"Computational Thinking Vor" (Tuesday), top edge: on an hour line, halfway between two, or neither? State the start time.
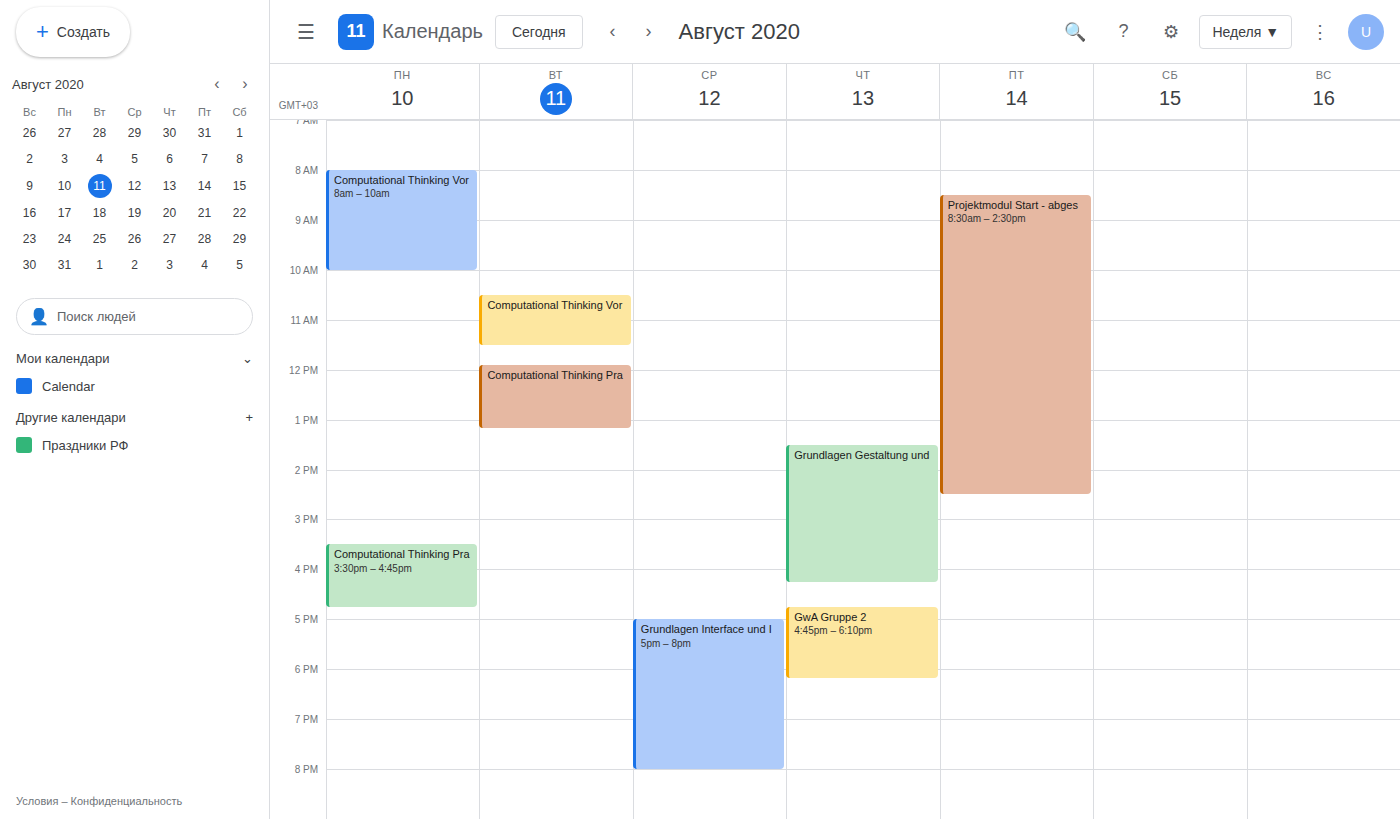
10:30 AM -- halfway between the 10 AM and 11 AM lines.